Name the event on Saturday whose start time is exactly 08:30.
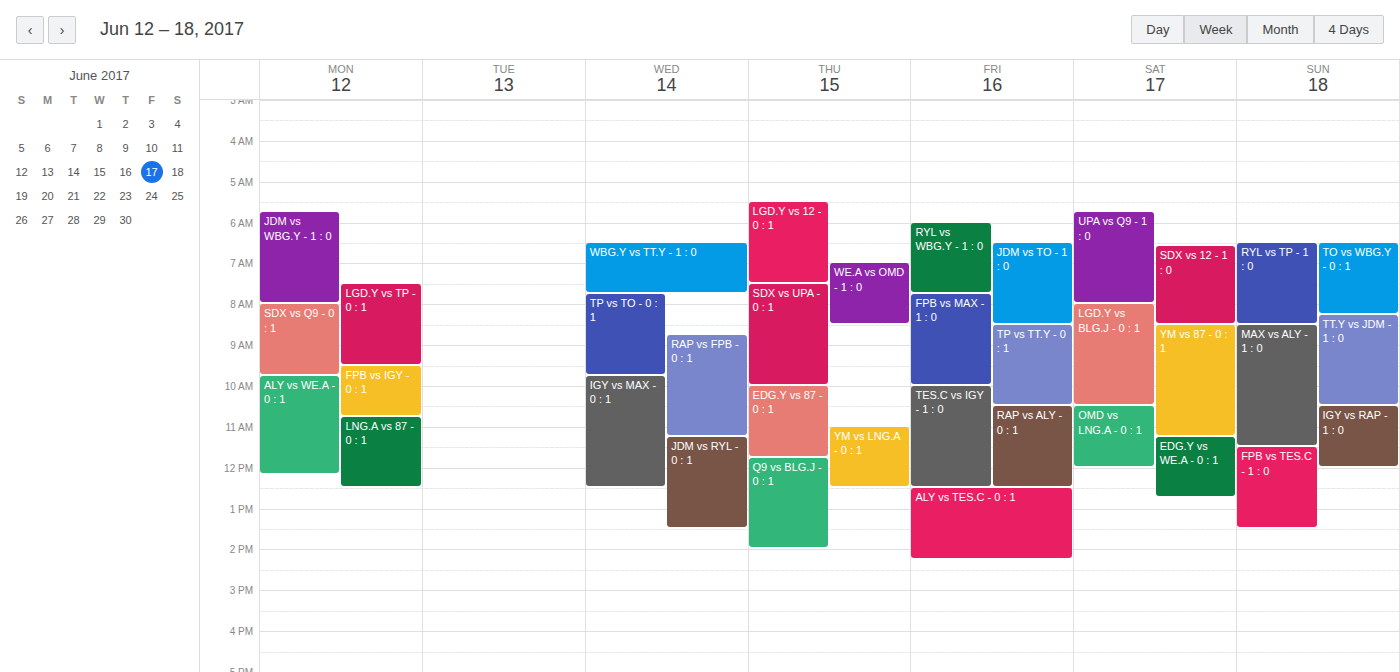
"YM vs 87 - 0 : 1"